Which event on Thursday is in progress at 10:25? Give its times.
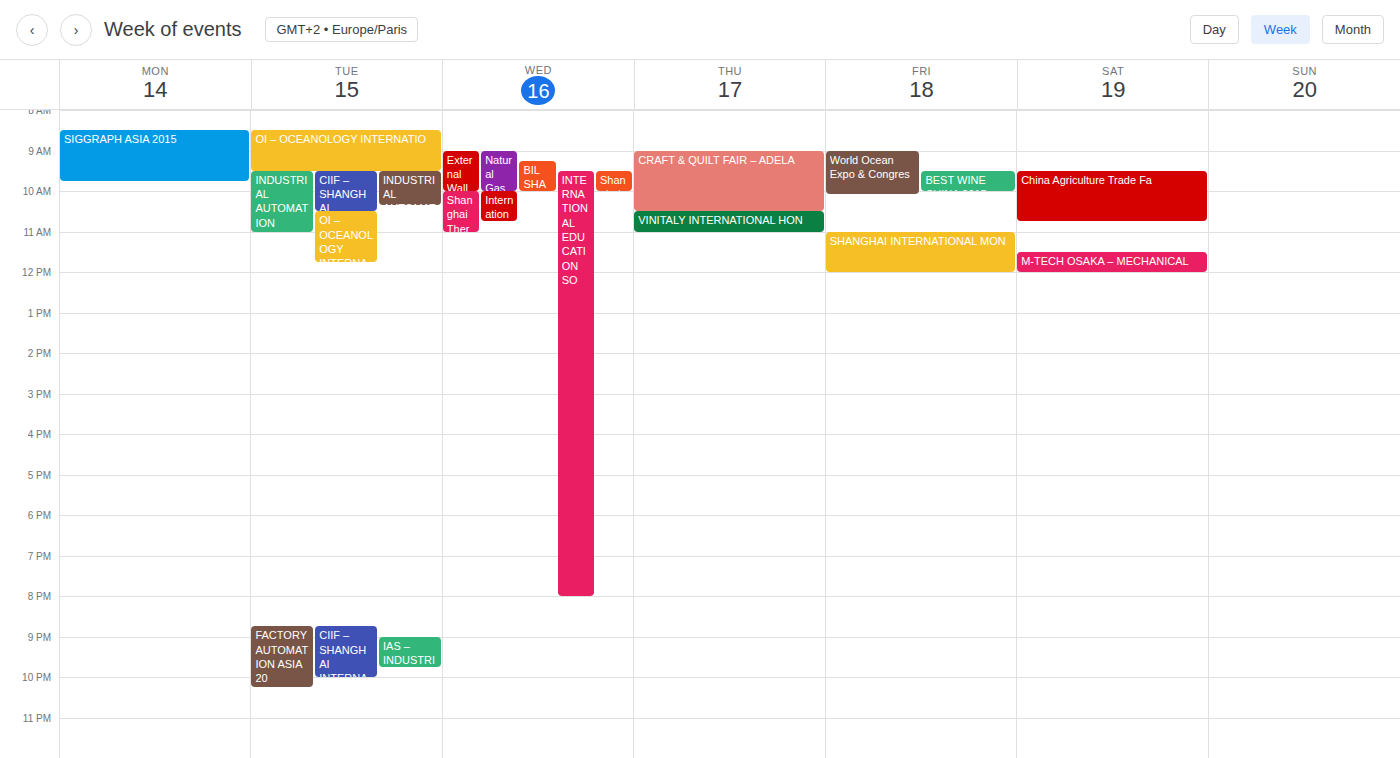
"CRAFT & QUILT FAIR – ADELA", 09:00 to 10:30